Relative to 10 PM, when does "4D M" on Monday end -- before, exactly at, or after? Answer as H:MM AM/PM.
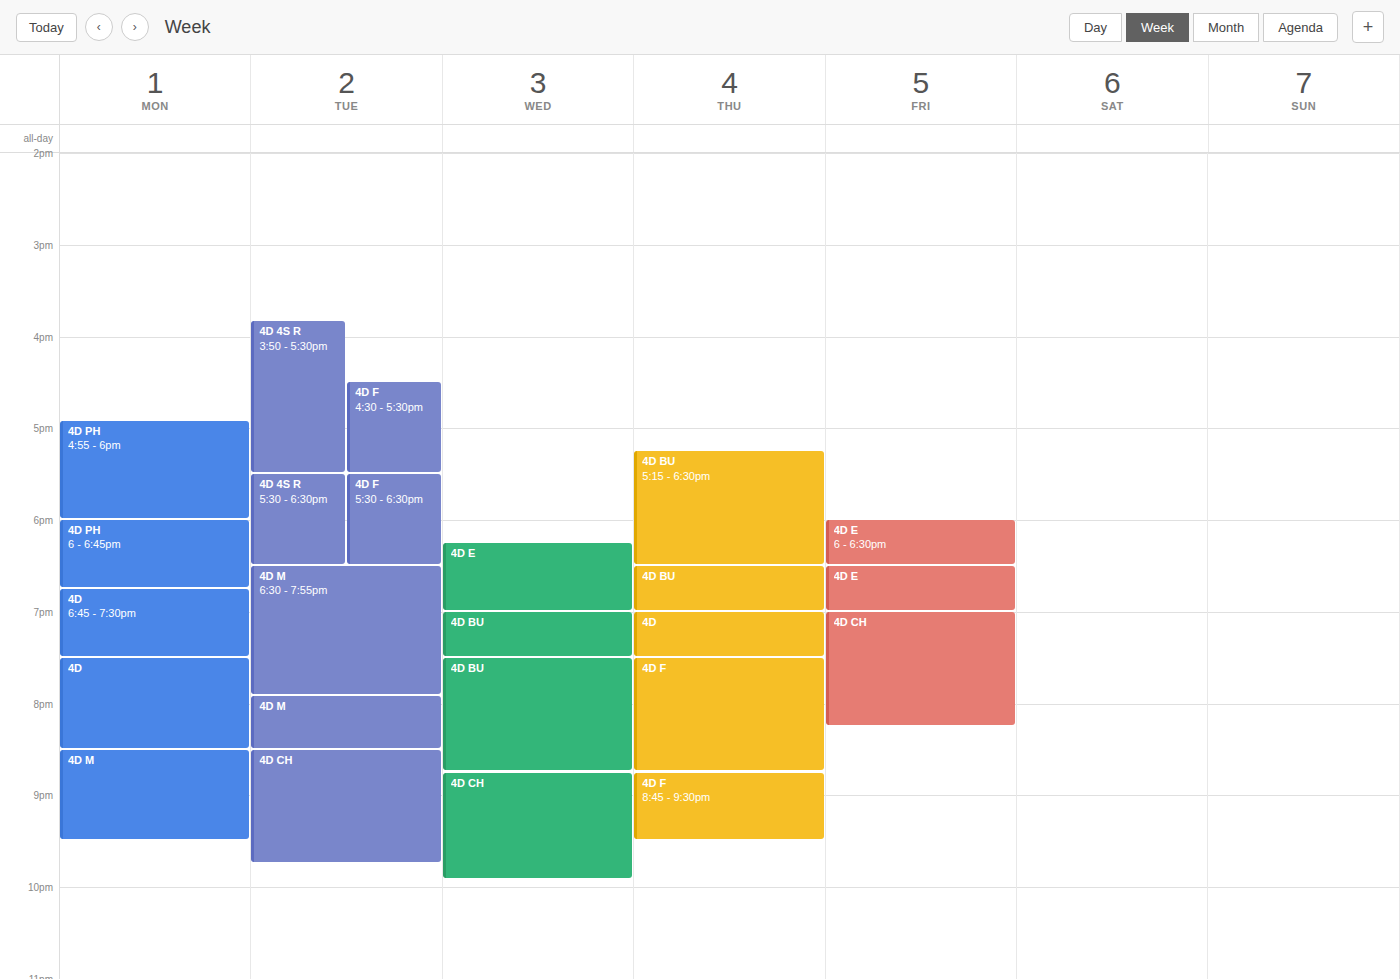
9:30 PM -- before 10 PM, 30 minutes above the 10 PM line.